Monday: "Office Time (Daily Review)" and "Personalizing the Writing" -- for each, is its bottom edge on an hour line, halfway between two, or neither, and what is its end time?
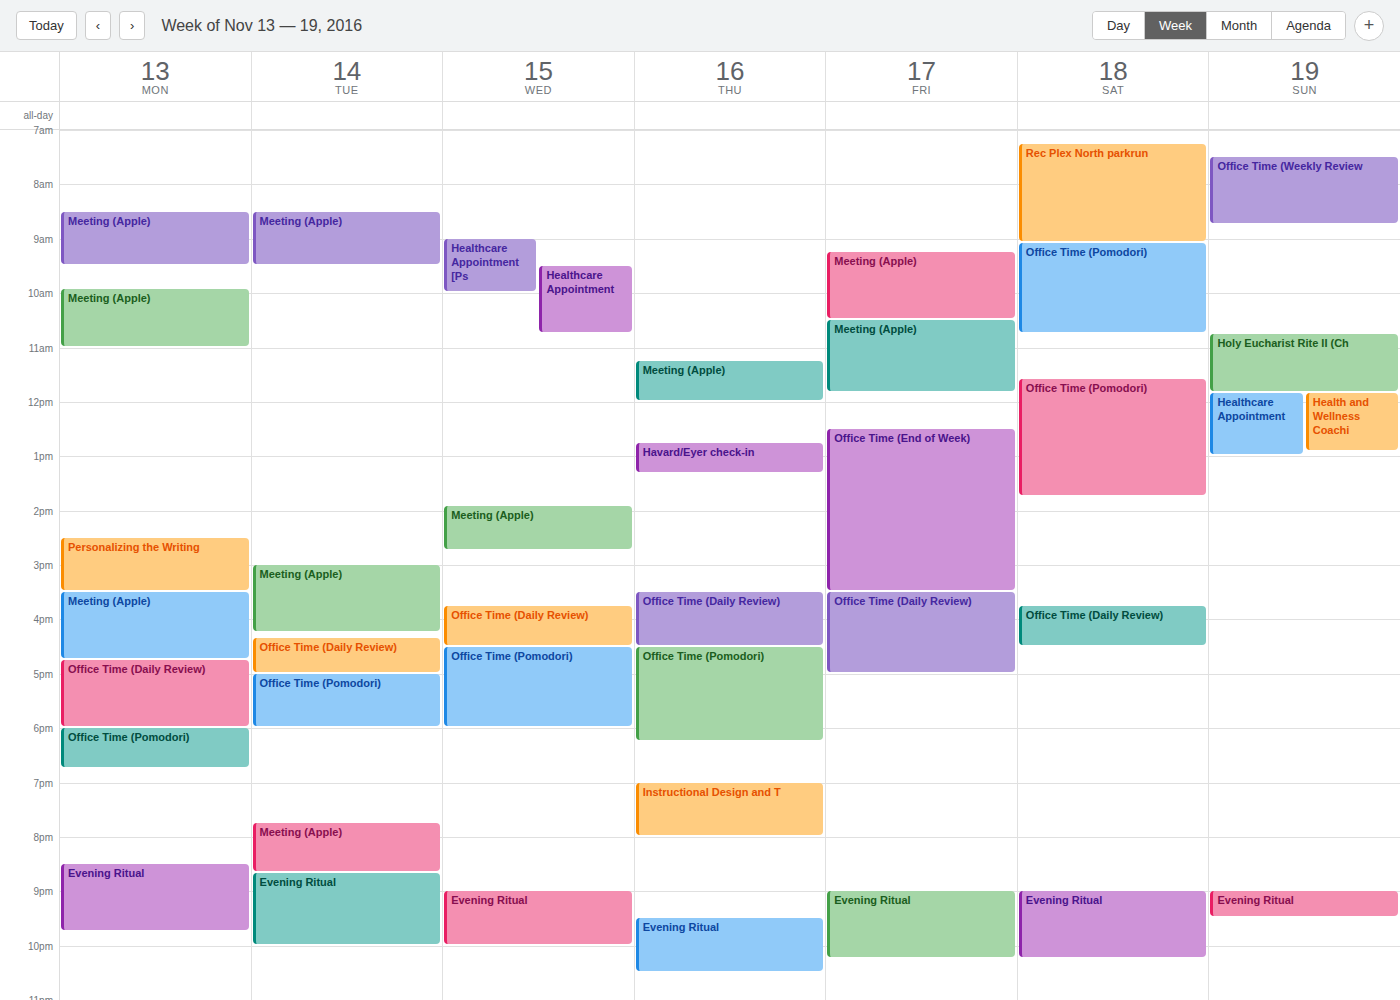
"Office Time (Daily Review)": 6:00 PM, exactly on the 6 PM line. "Personalizing the Writing": 3:30 PM, halfway between the 3 PM and 4 PM lines.